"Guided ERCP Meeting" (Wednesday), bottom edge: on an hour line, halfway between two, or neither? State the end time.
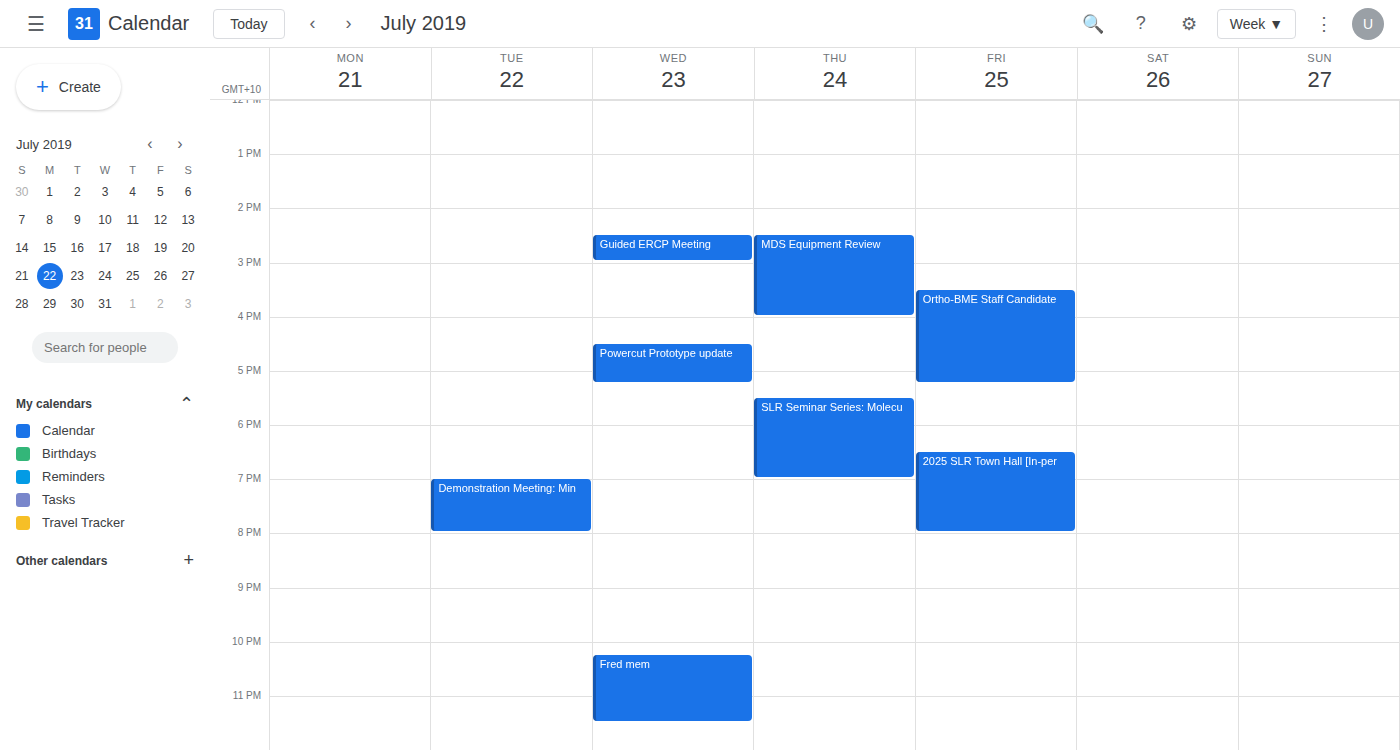
15:00 -- exactly on the 15:00 line.